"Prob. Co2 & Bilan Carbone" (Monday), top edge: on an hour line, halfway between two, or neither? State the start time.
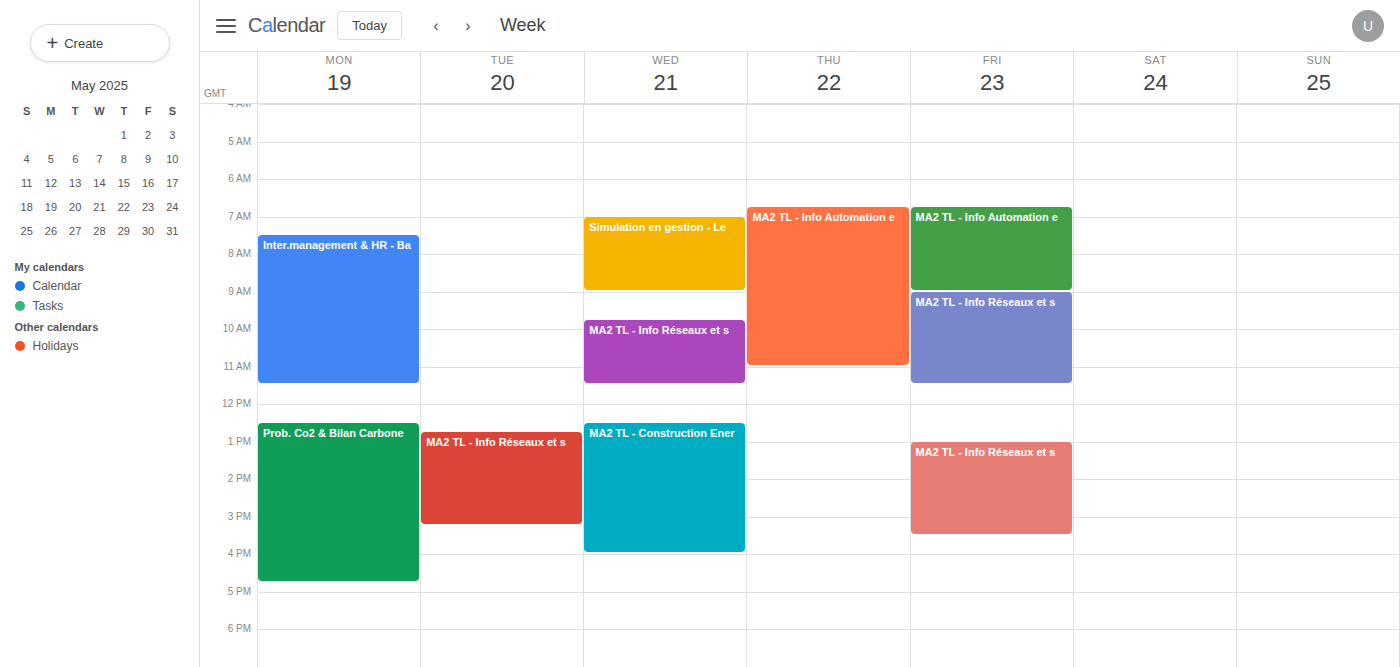
12:30 PM -- halfway between the 12 PM and 1 PM lines.